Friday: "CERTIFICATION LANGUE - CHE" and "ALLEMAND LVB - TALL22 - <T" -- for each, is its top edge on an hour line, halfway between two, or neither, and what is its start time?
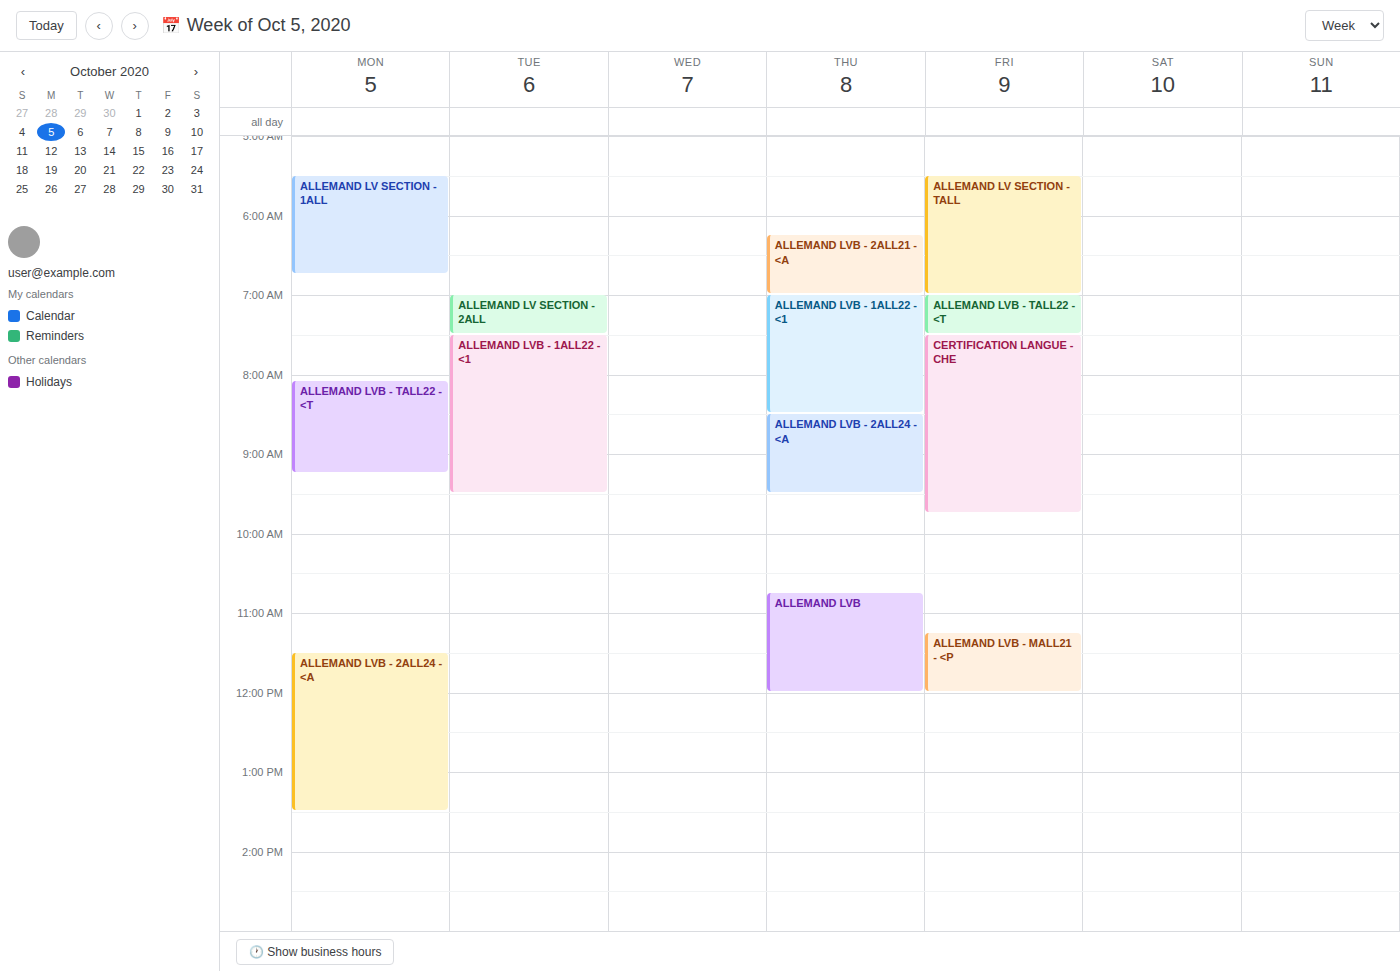
"CERTIFICATION LANGUE - CHE": 7:30 AM, halfway between the 7 AM and 8 AM lines. "ALLEMAND LVB - TALL22 - <T": 7:00 AM, exactly on the 7 AM line.